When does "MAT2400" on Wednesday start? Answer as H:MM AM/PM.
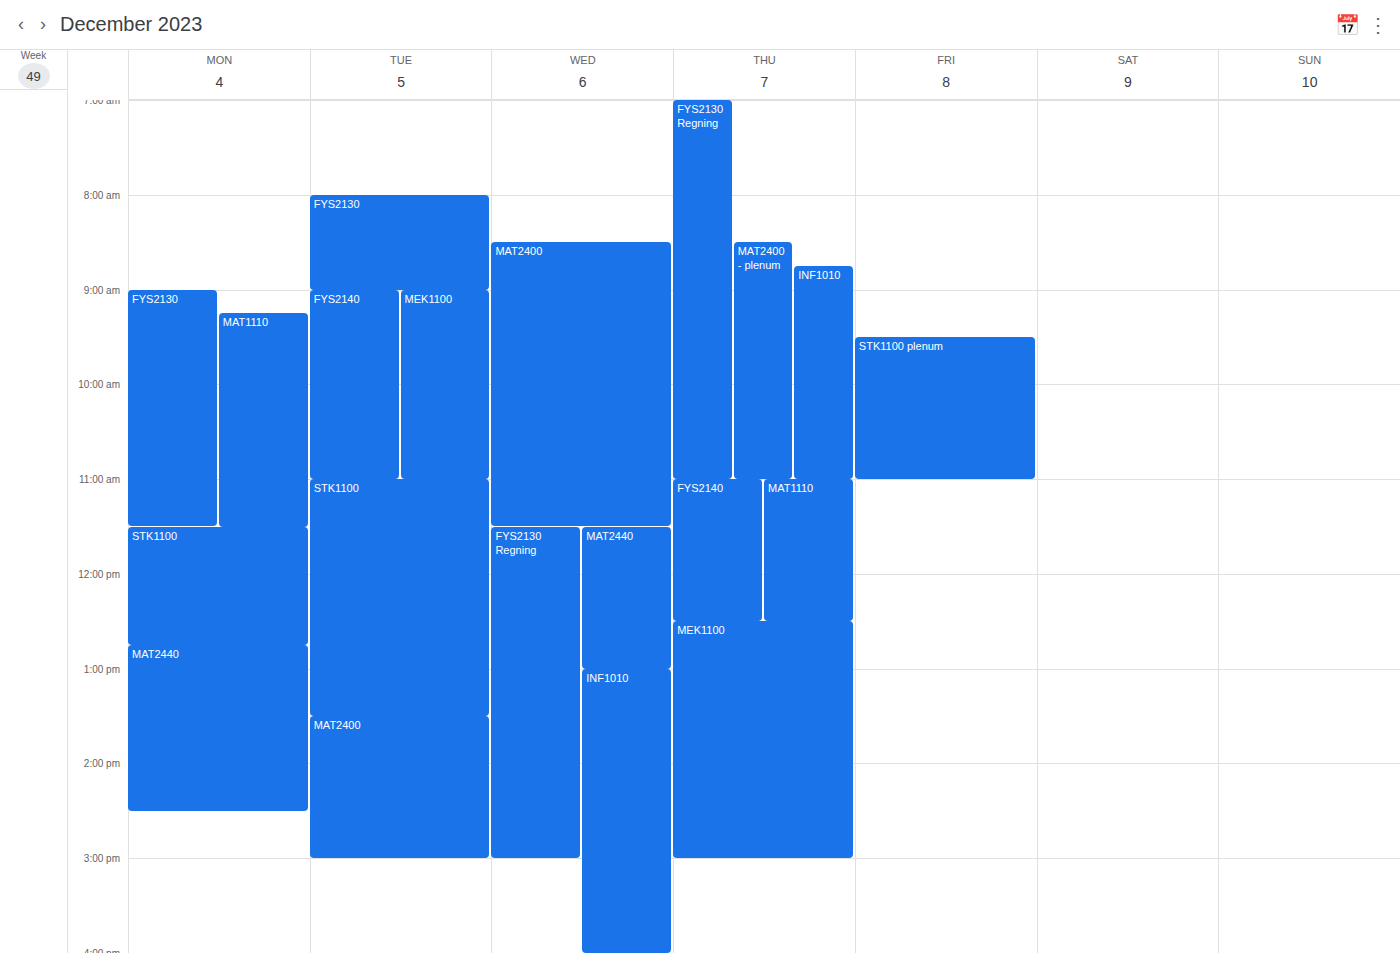
8:30 AM